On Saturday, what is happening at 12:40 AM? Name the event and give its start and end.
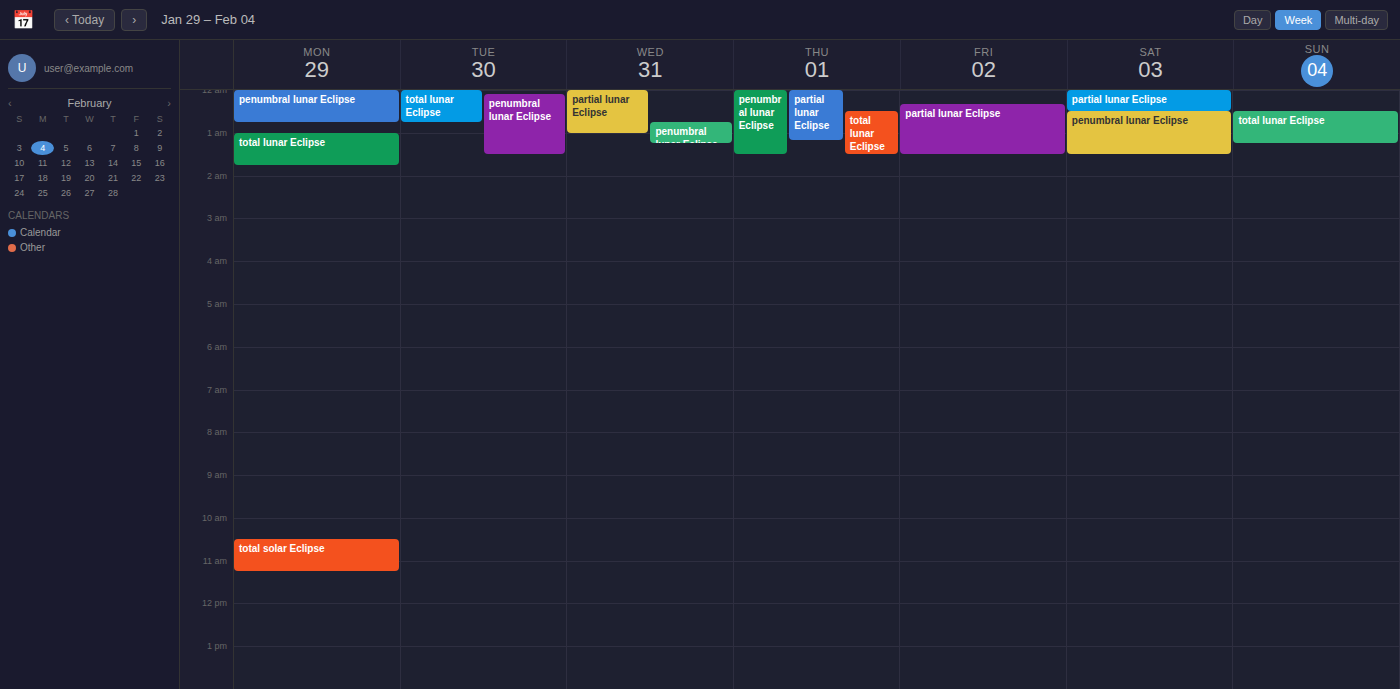
"penumbral lunar Eclipse", 12:30 AM to 1:30 AM